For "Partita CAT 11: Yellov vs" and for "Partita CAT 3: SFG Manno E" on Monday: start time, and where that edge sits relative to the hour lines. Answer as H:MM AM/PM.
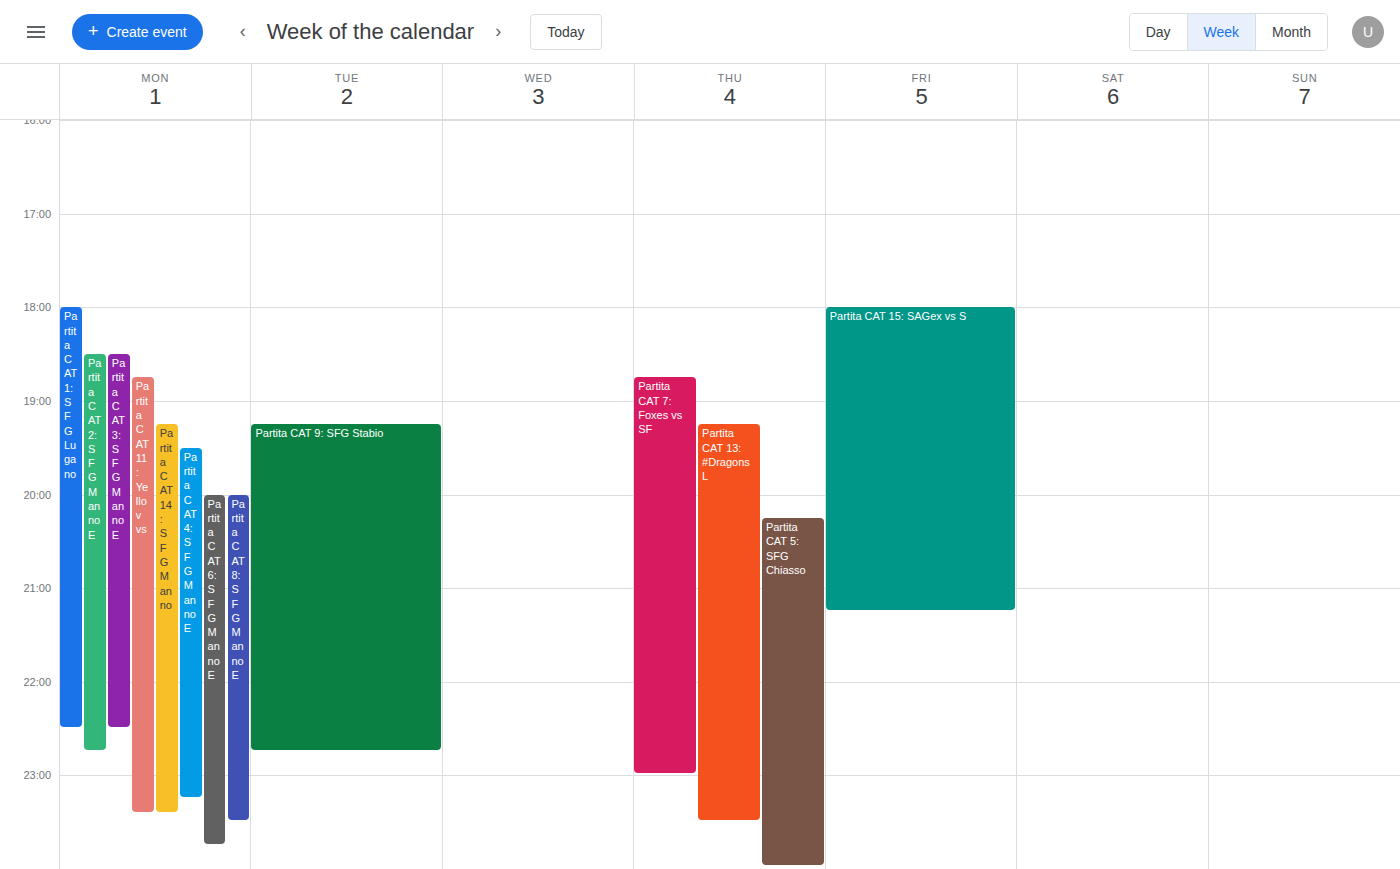
"Partita CAT 11: Yellov vs": 6:45 PM, neither: three quarters of the way from the 6 PM line to the 7 PM line. "Partita CAT 3: SFG Manno E": 6:30 PM, halfway between the 6 PM and 7 PM lines.